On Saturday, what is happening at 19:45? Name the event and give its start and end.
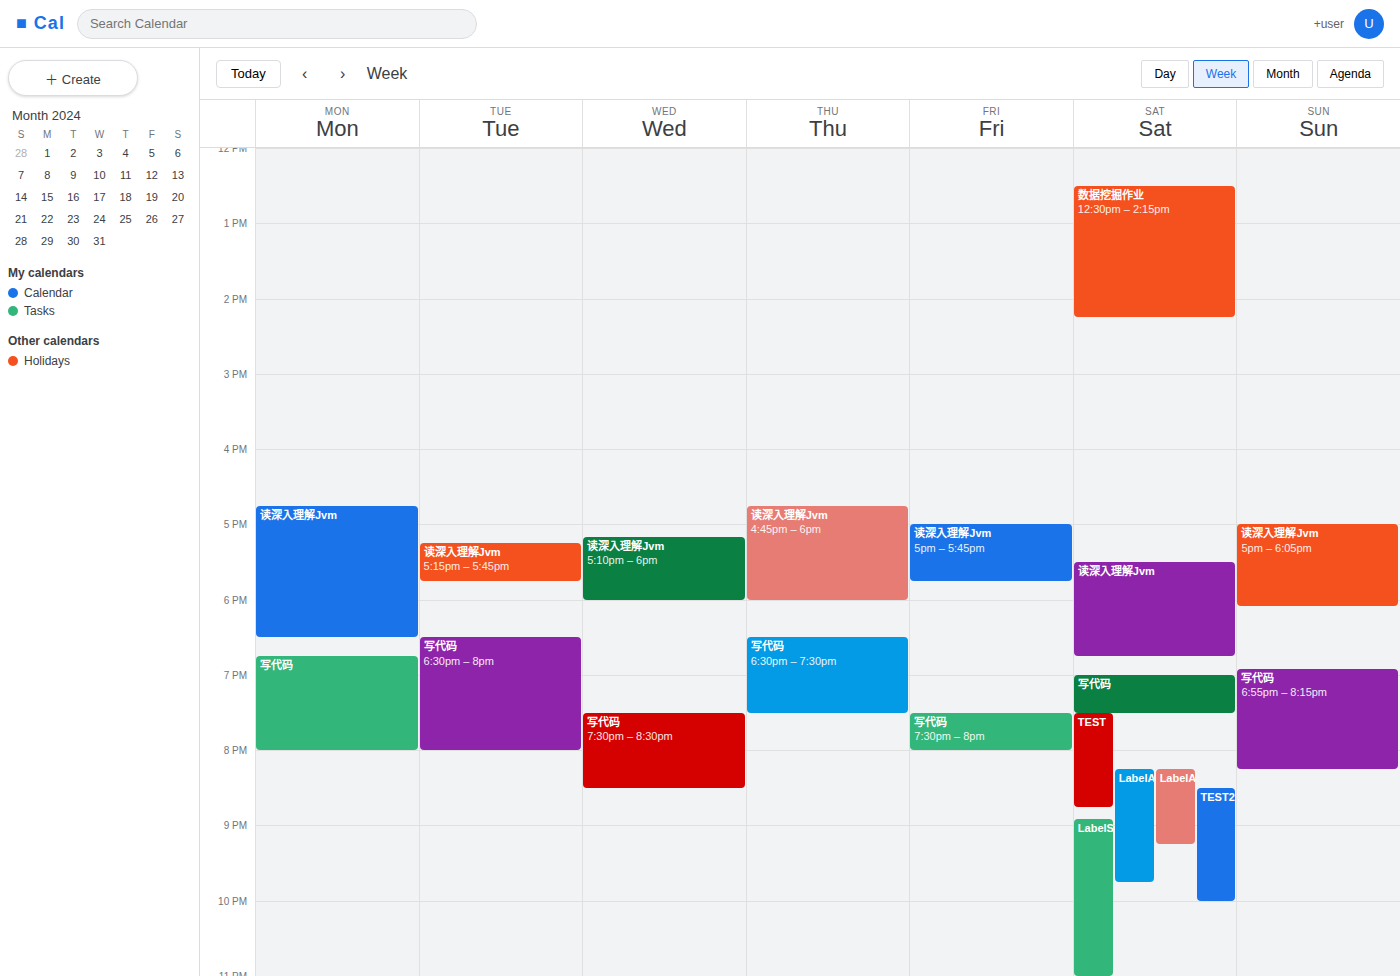
"TEST", 19:30 to 20:45